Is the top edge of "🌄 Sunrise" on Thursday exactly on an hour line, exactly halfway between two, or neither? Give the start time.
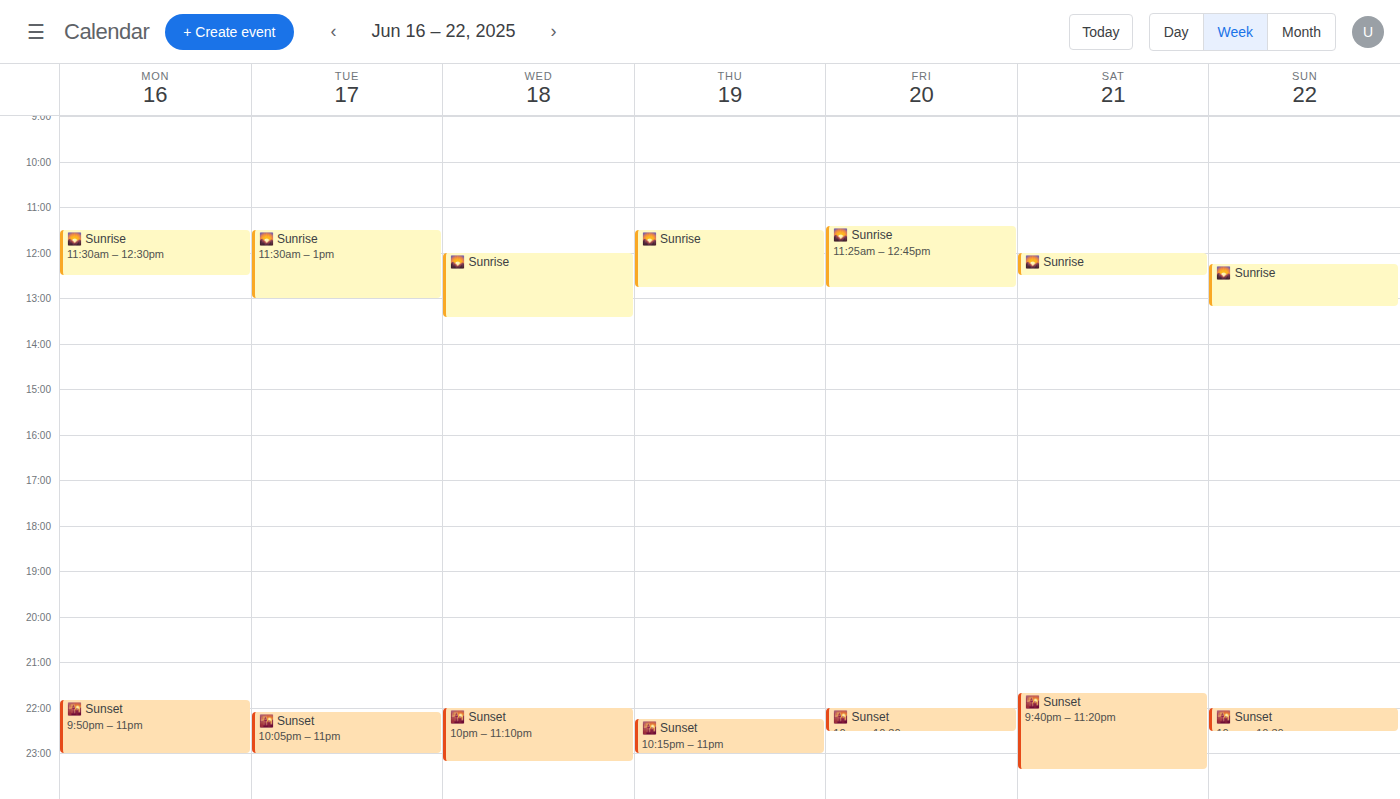
11:30 AM -- halfway between the 11 AM and 12 PM lines.